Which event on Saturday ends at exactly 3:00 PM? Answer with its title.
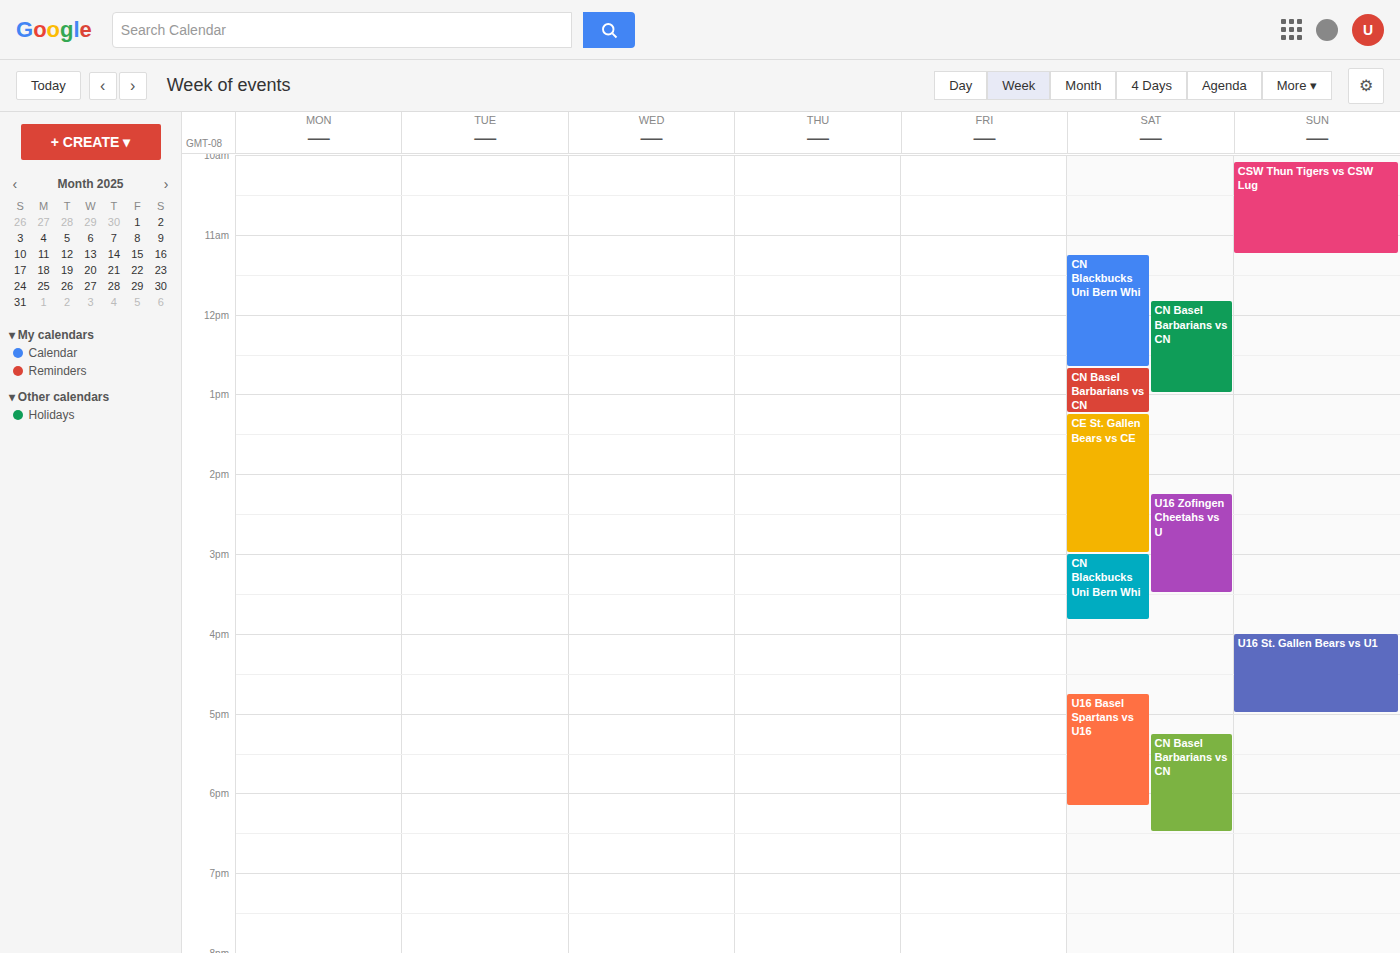
"CE St. Gallen Bears vs CE"